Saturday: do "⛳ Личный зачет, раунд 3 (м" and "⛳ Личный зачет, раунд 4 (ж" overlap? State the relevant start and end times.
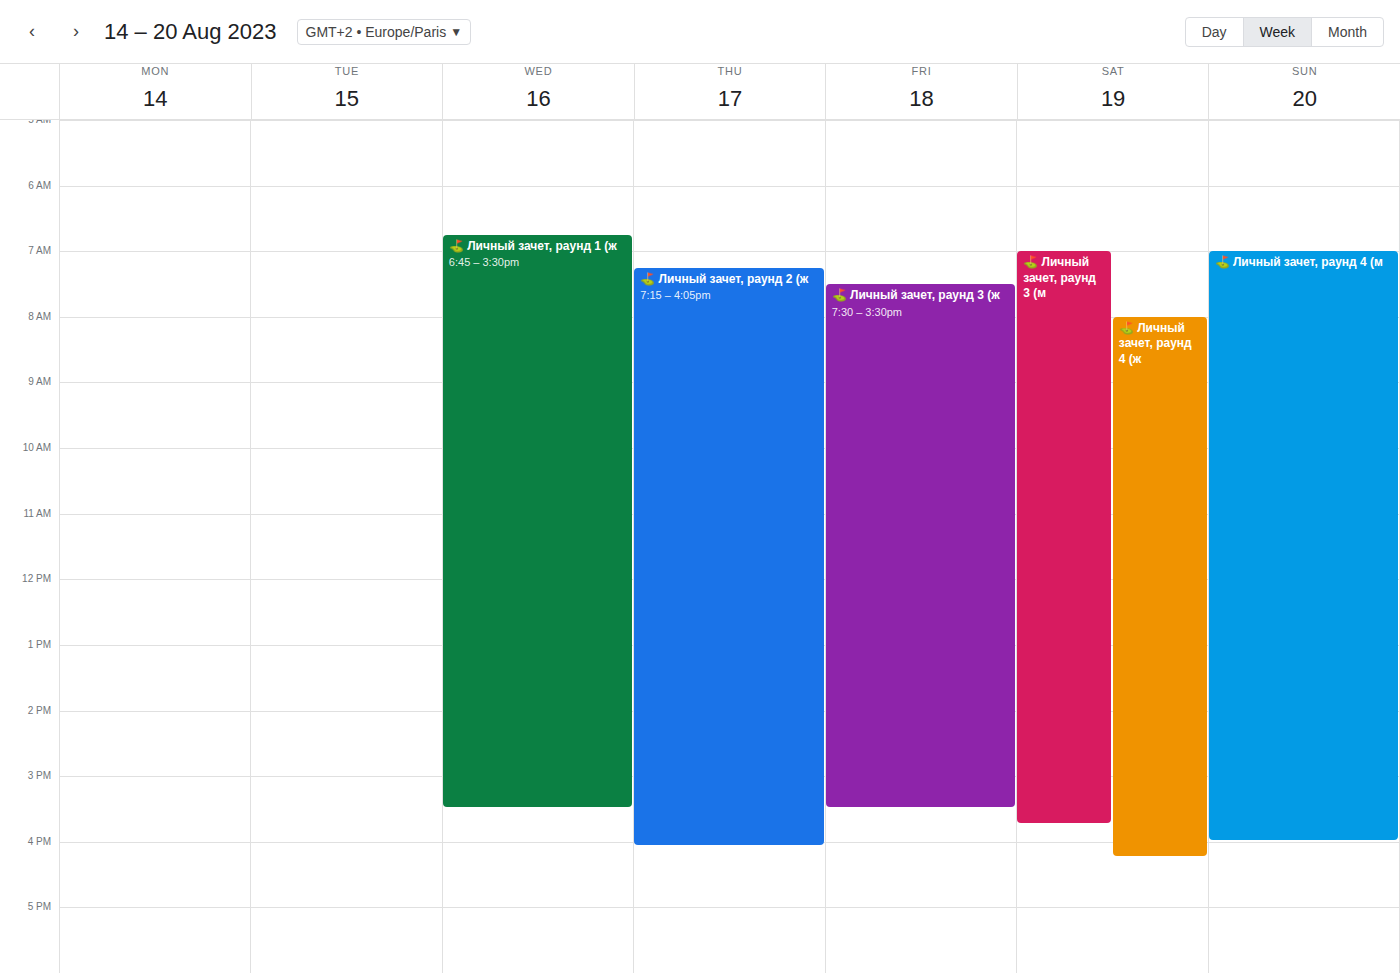
"⛳ Личный зачет, раунд 4 (ж" starts at 8:00 AM, before "⛳ Личный зачет, раунд 3 (м" ends at 3:45 PM -- they overlap.